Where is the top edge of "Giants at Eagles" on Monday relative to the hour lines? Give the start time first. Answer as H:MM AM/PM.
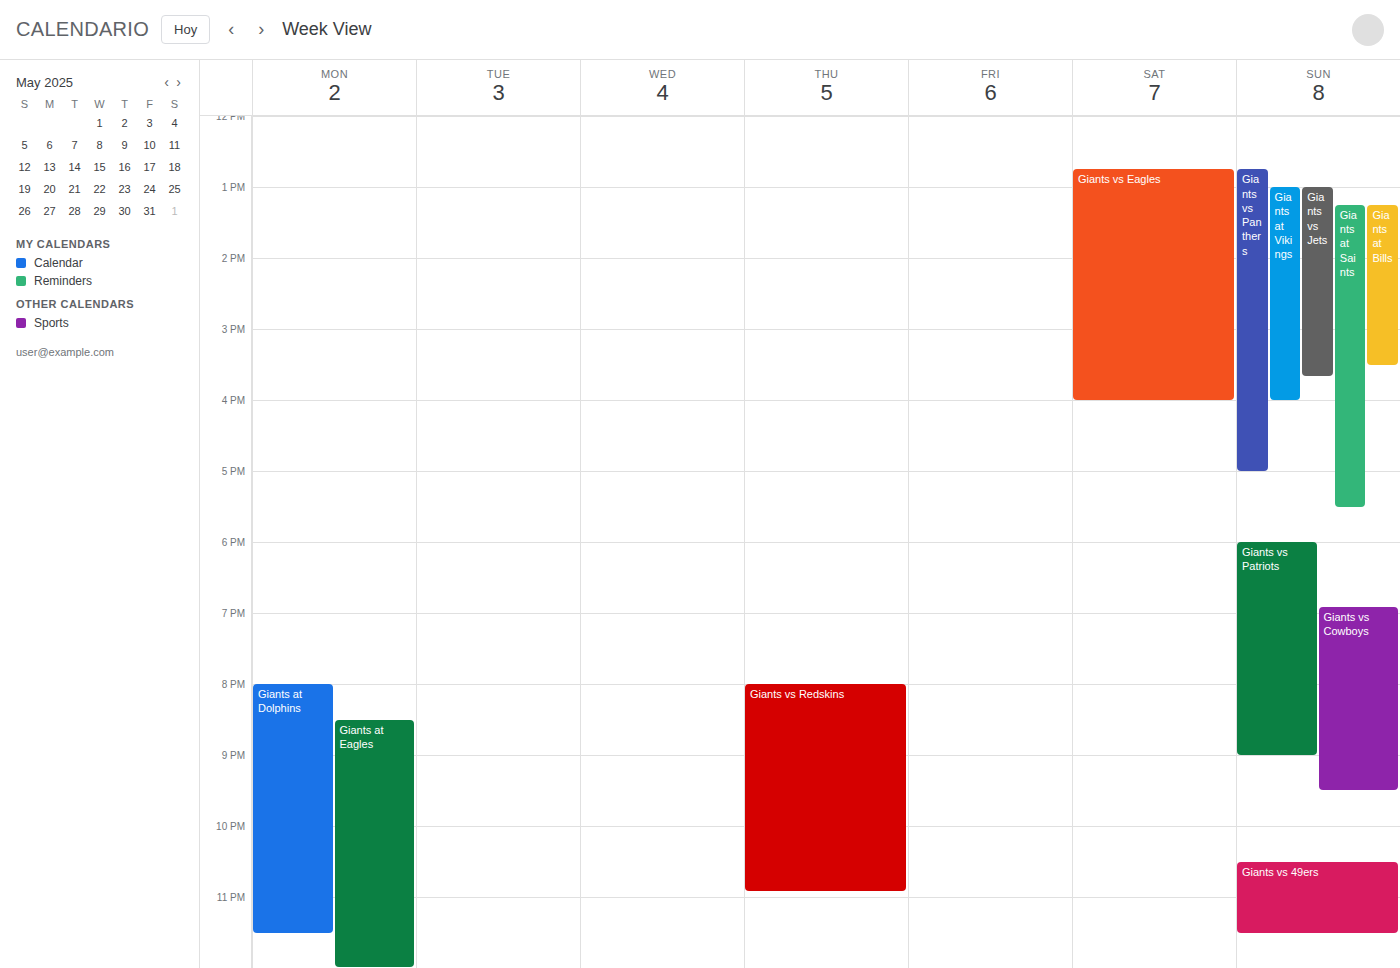
8:30 PM -- halfway between the 8 PM and 9 PM lines.